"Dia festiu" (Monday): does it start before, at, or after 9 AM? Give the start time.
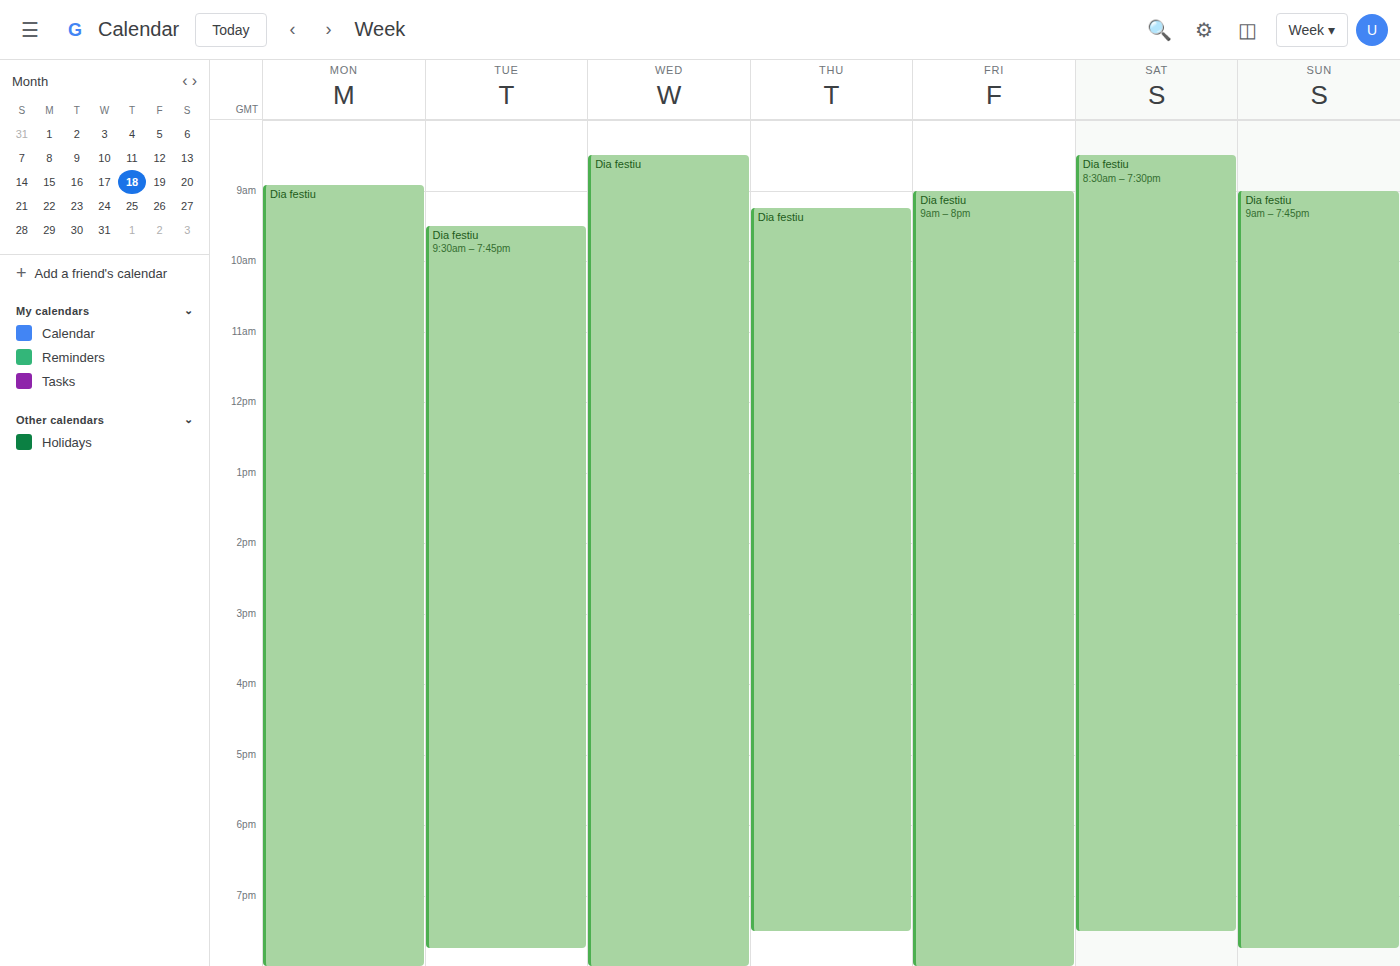
8:55 AM -- before 9 AM, 5 minutes above the 9 AM line.